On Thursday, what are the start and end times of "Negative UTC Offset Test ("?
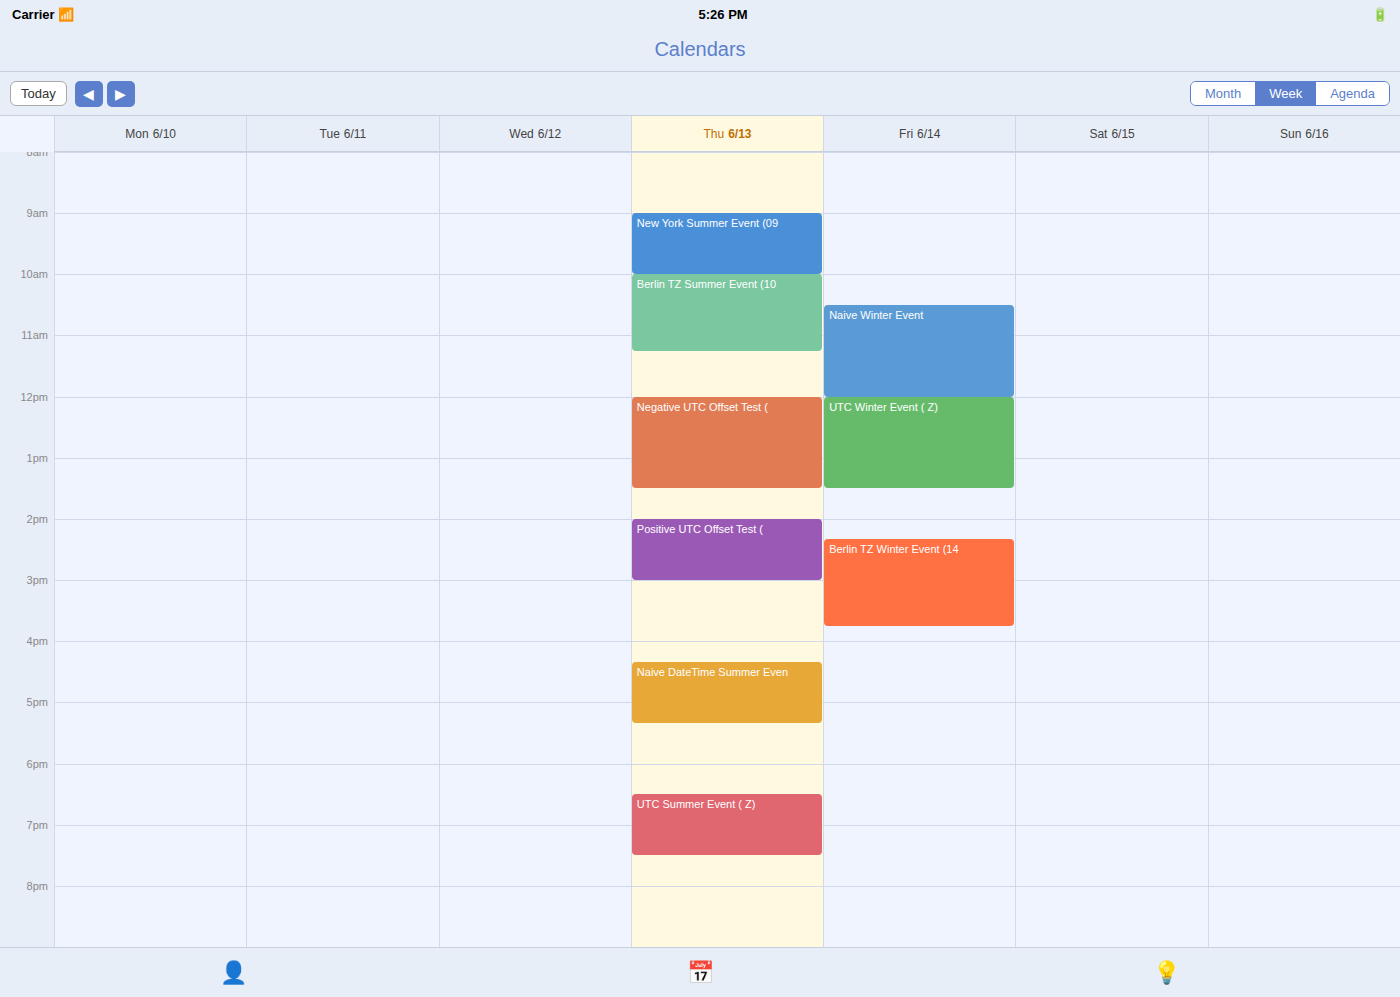
12:00 PM to 1:30 PM